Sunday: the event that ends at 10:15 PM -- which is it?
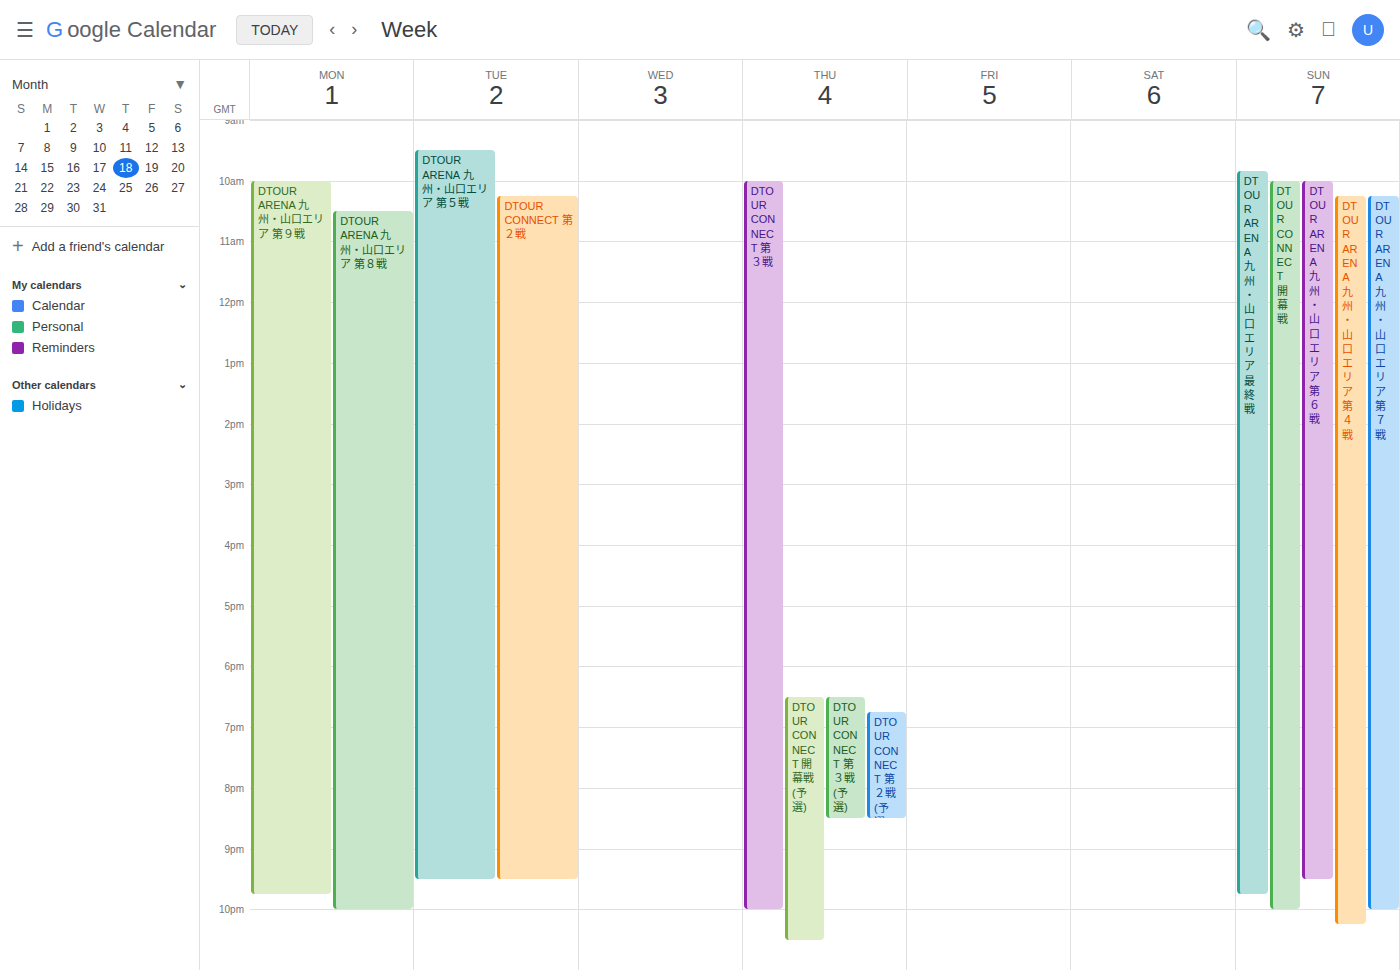
"DTOUR ARENA 九州・山口エリア 第４戦"